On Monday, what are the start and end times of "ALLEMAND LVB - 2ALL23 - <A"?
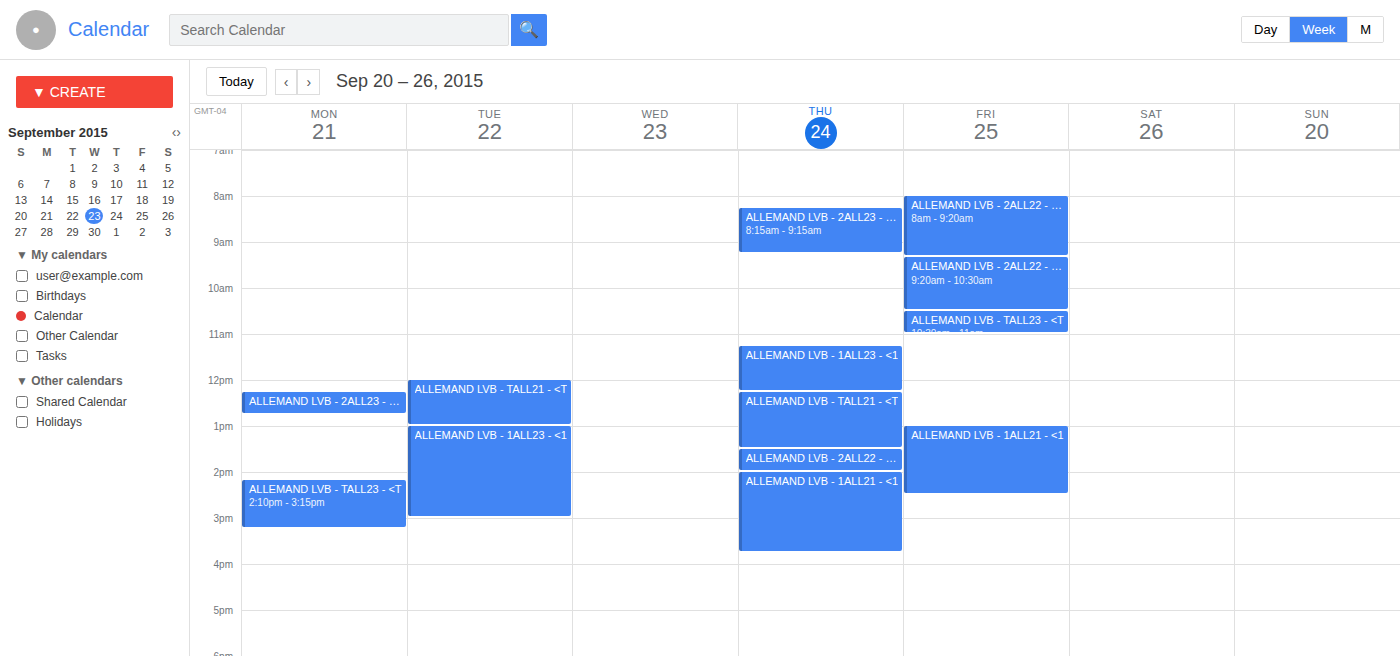
12:15 PM to 12:45 PM